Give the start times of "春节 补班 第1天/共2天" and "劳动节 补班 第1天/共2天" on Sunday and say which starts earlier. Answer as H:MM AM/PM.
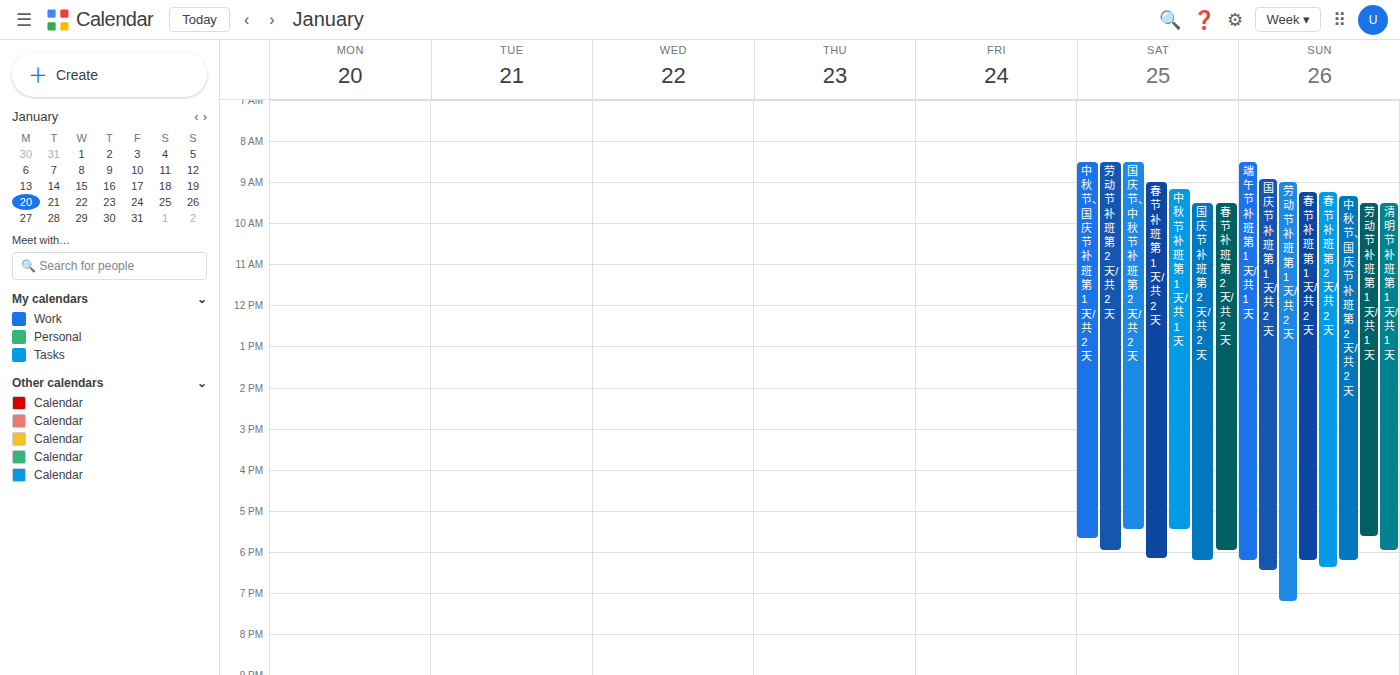
"劳动节 补班 第1天/共2天" 9:00 AM; "春节 补班 第1天/共2天" 9:15 AM.